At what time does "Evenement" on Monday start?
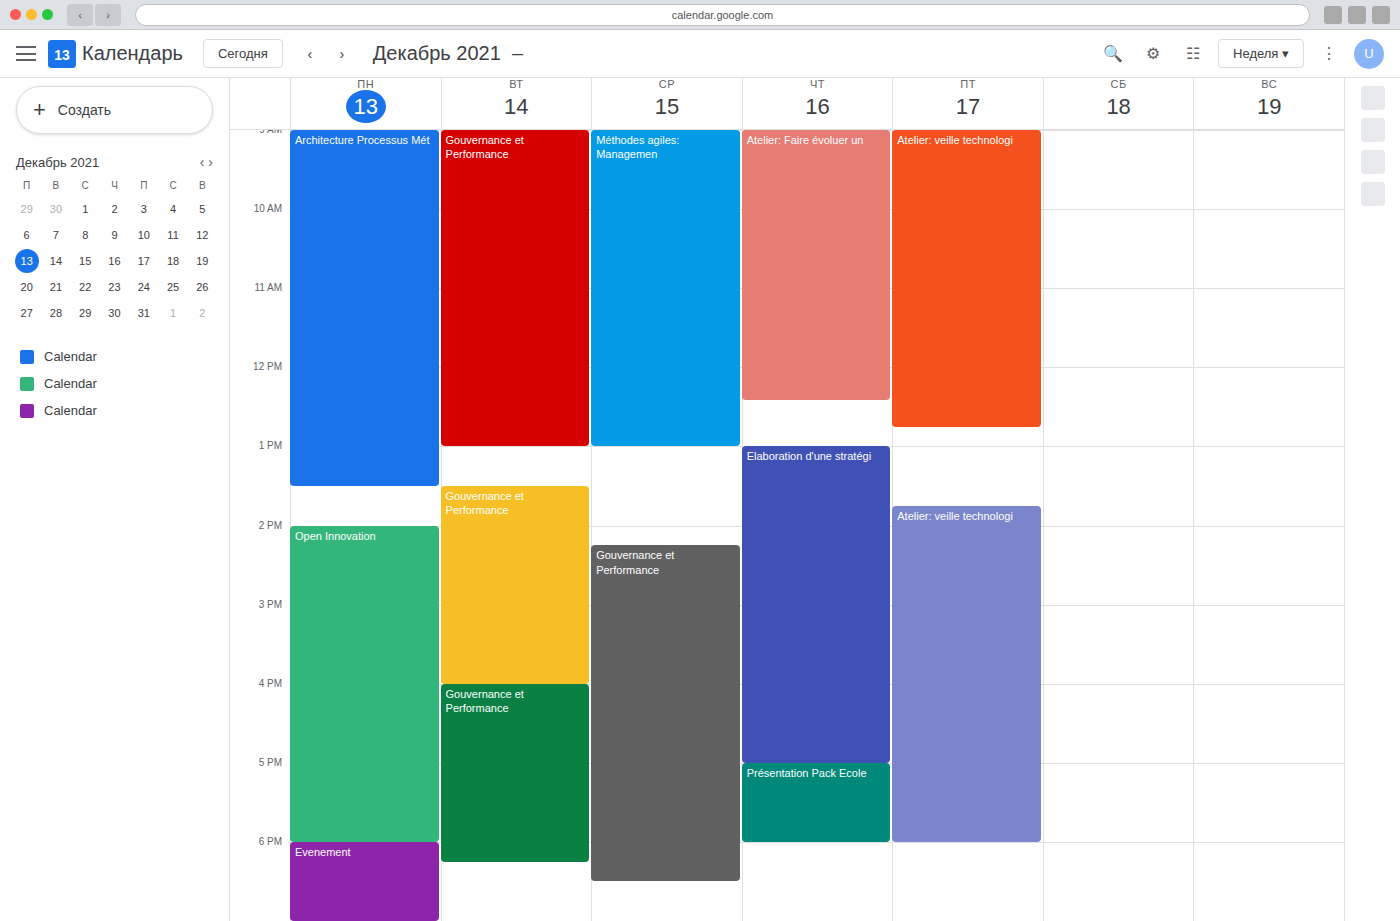
6:00 PM